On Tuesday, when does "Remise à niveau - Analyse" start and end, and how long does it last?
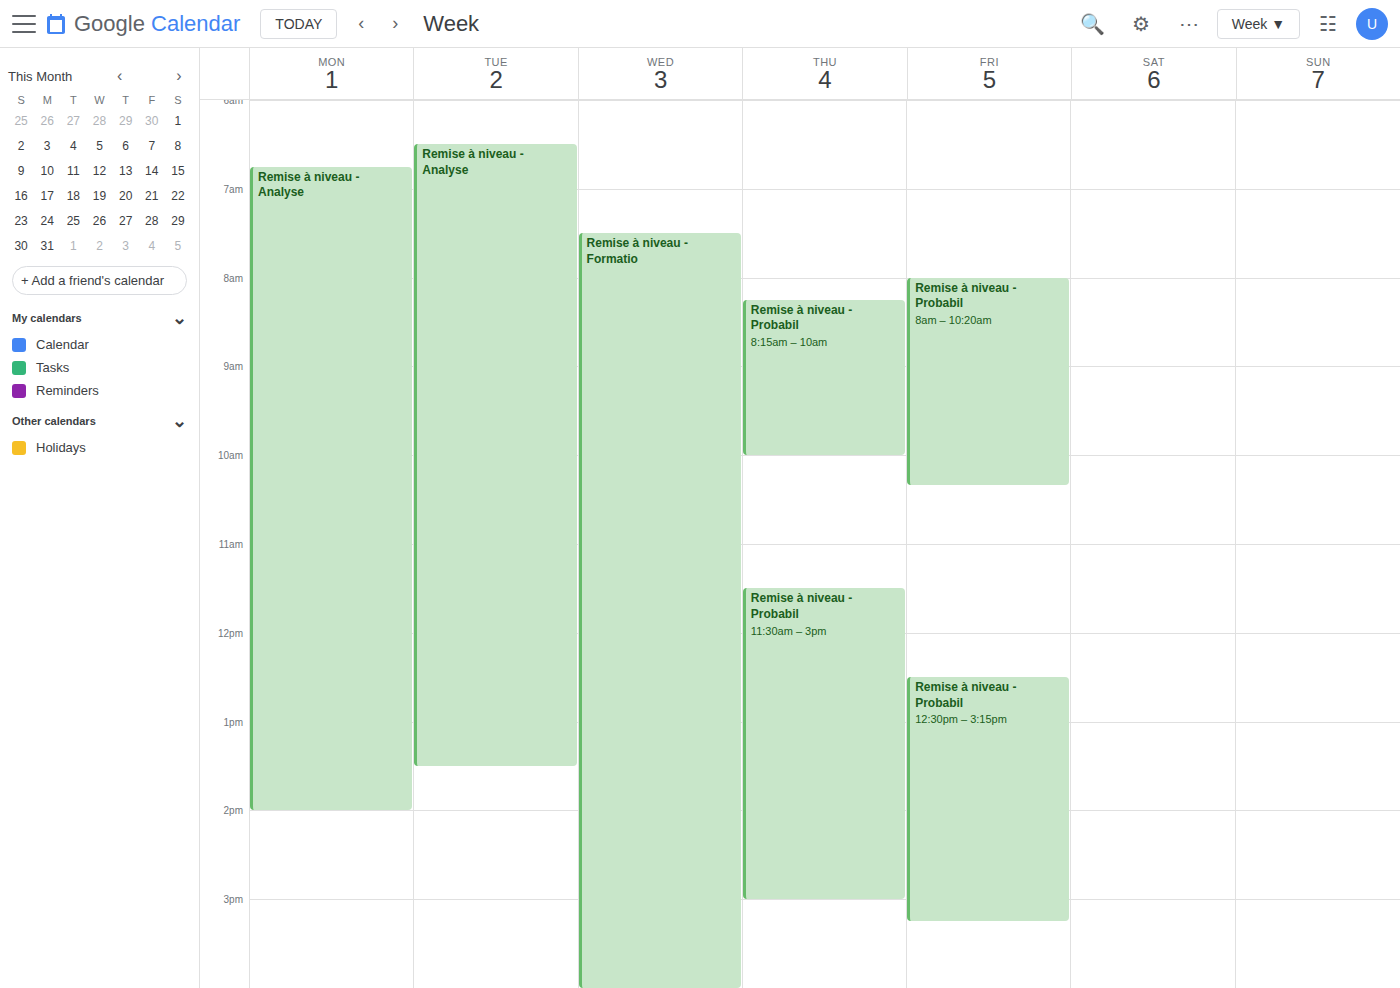
06:30 to 13:30, 7 hours